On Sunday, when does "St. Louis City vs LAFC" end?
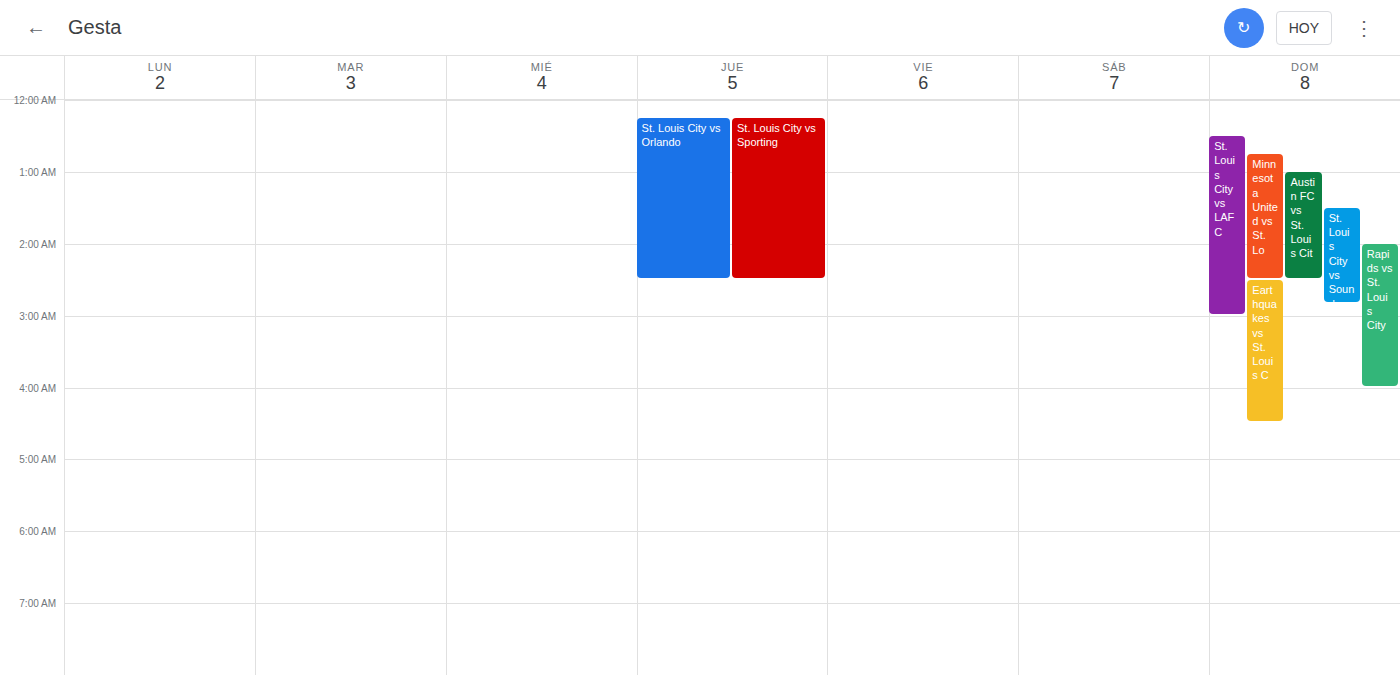
3:00 AM